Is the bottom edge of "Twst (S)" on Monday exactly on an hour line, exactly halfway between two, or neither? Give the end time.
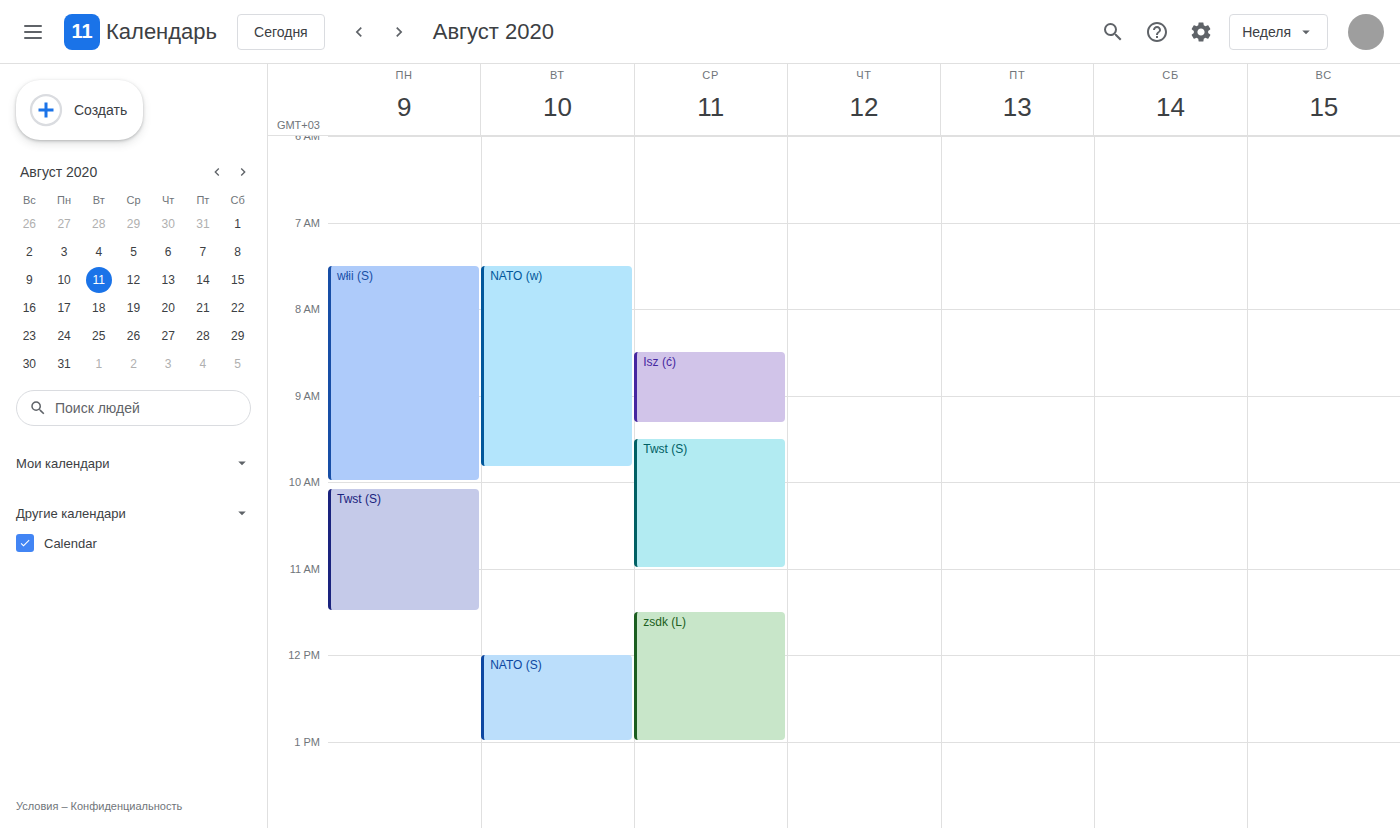
11:30 AM -- halfway between the 11 AM and 12 PM lines.